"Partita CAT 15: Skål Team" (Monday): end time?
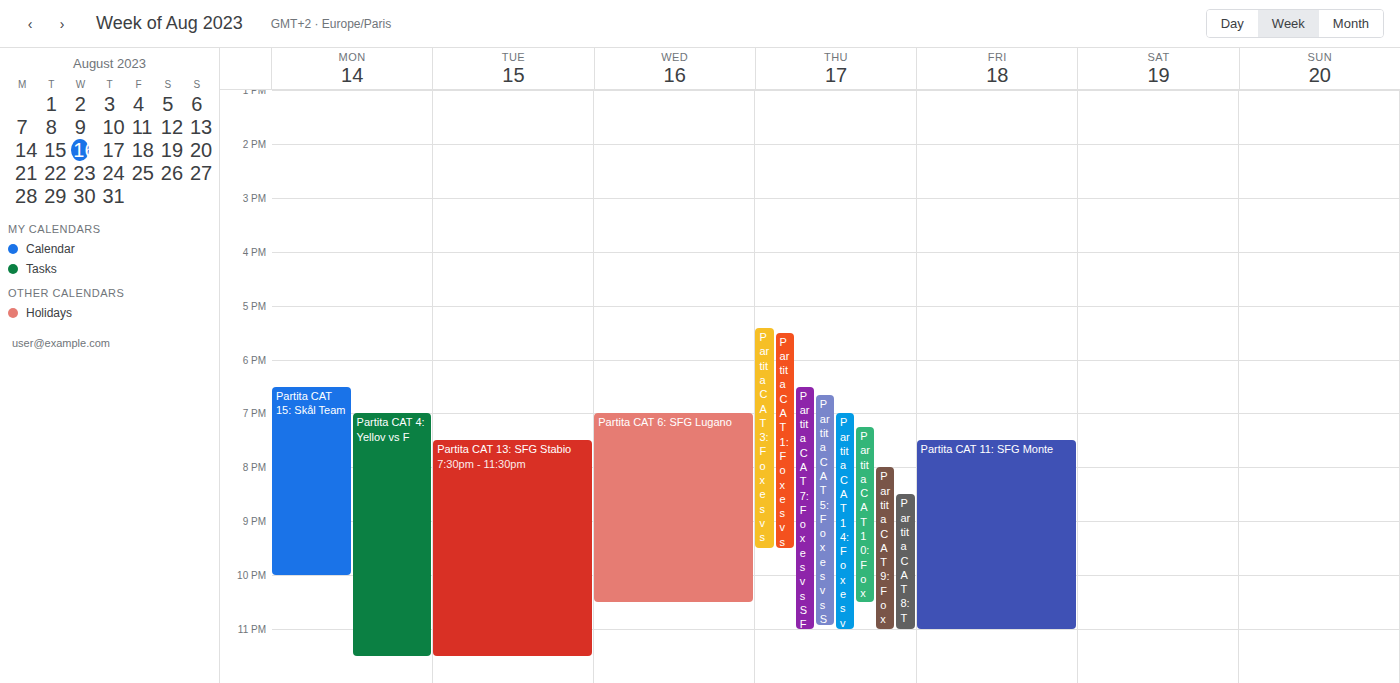
10:00 PM